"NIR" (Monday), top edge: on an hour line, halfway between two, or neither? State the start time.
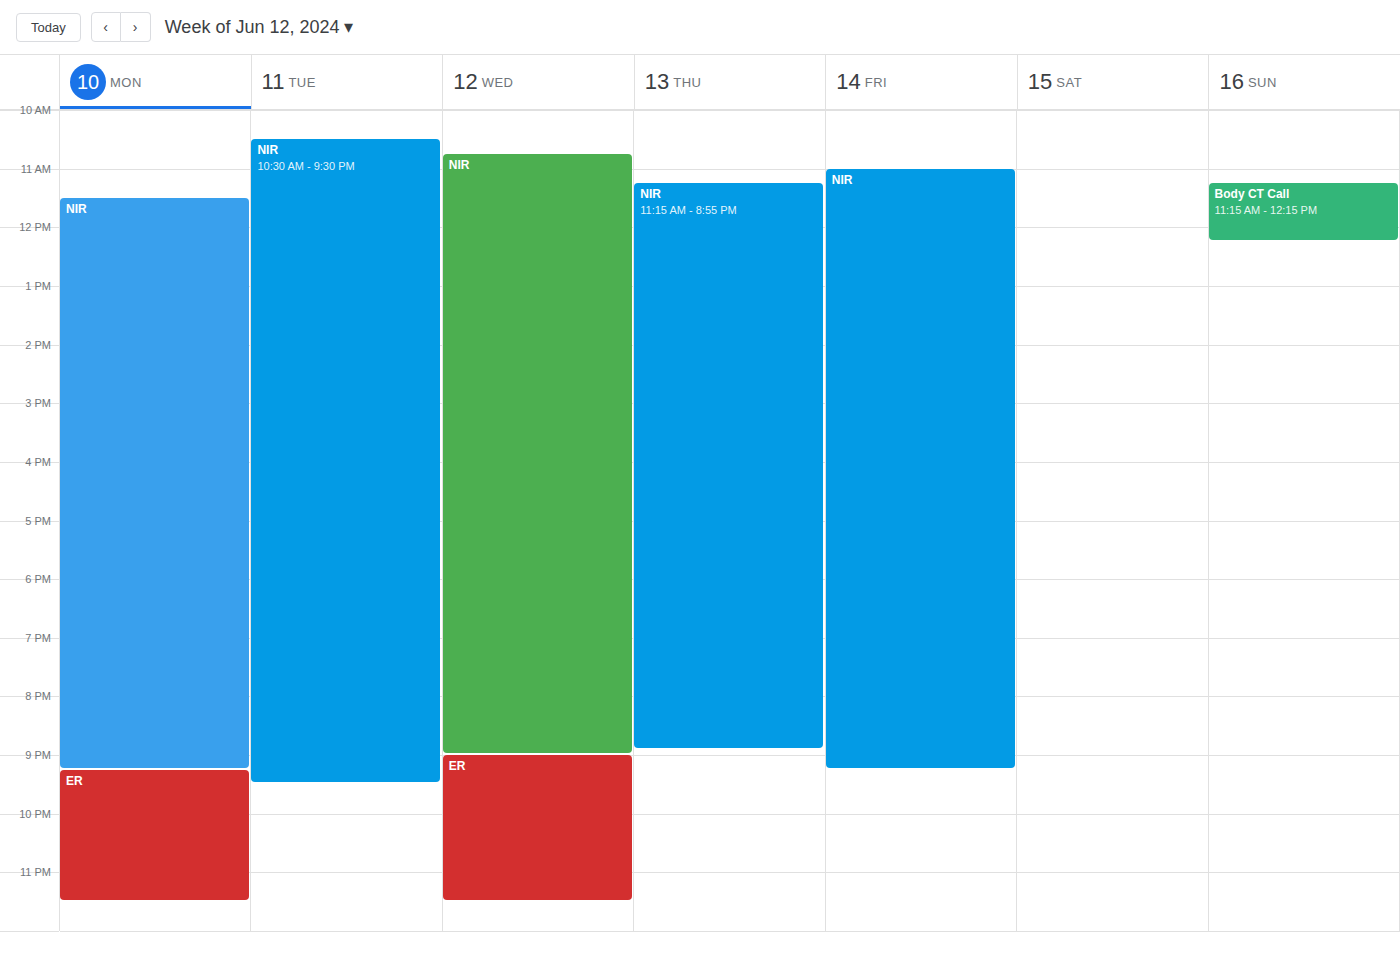
11:30 AM -- halfway between the 11 AM and 12 PM lines.